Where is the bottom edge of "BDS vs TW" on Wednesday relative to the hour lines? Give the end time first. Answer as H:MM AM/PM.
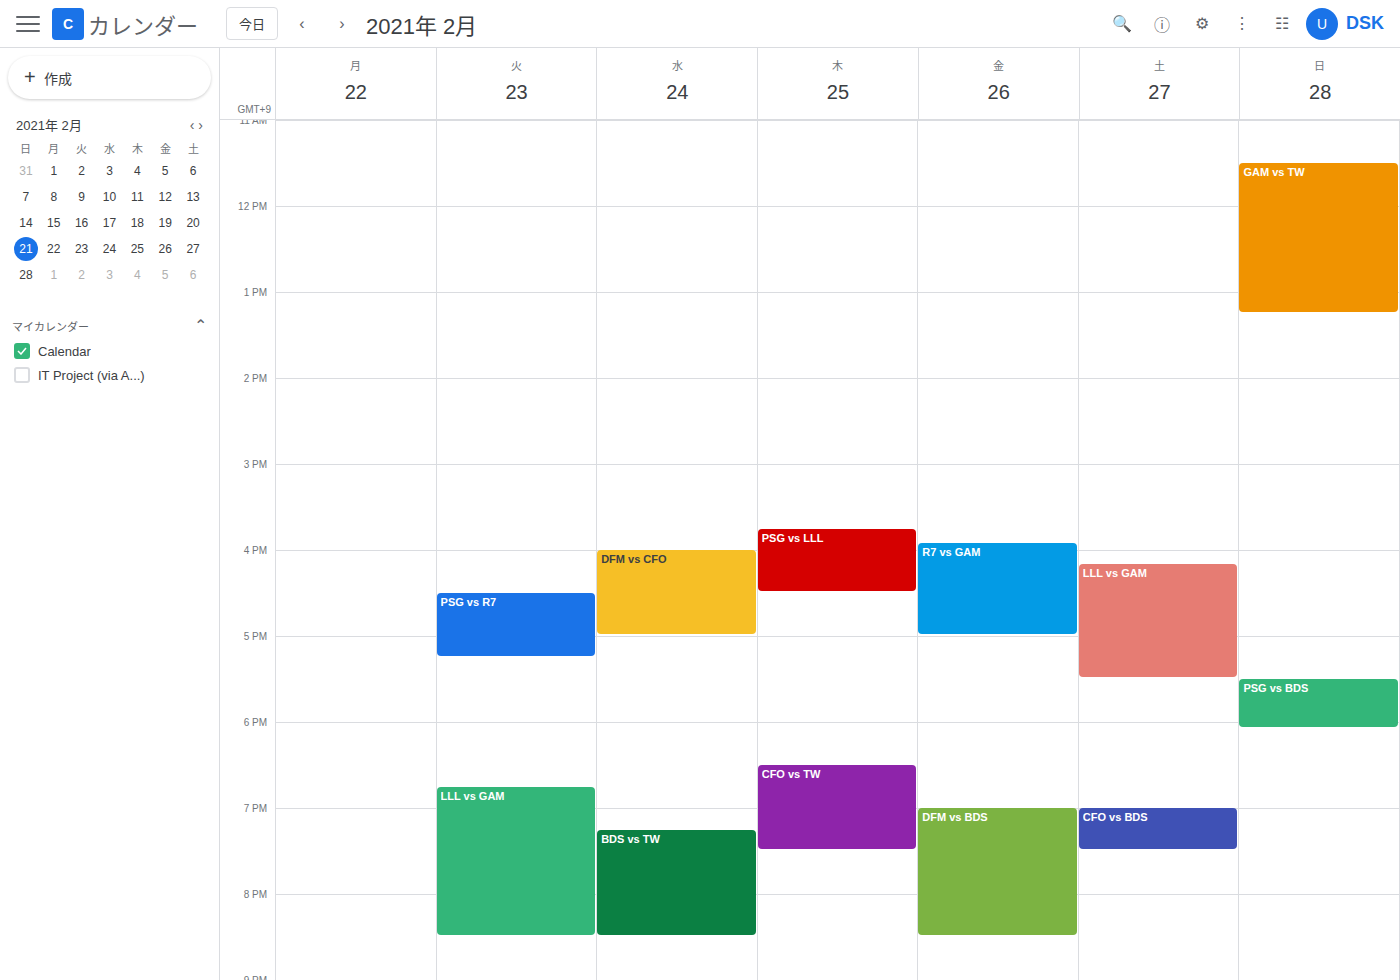
8:30 PM -- halfway between the 8 PM and 9 PM lines.